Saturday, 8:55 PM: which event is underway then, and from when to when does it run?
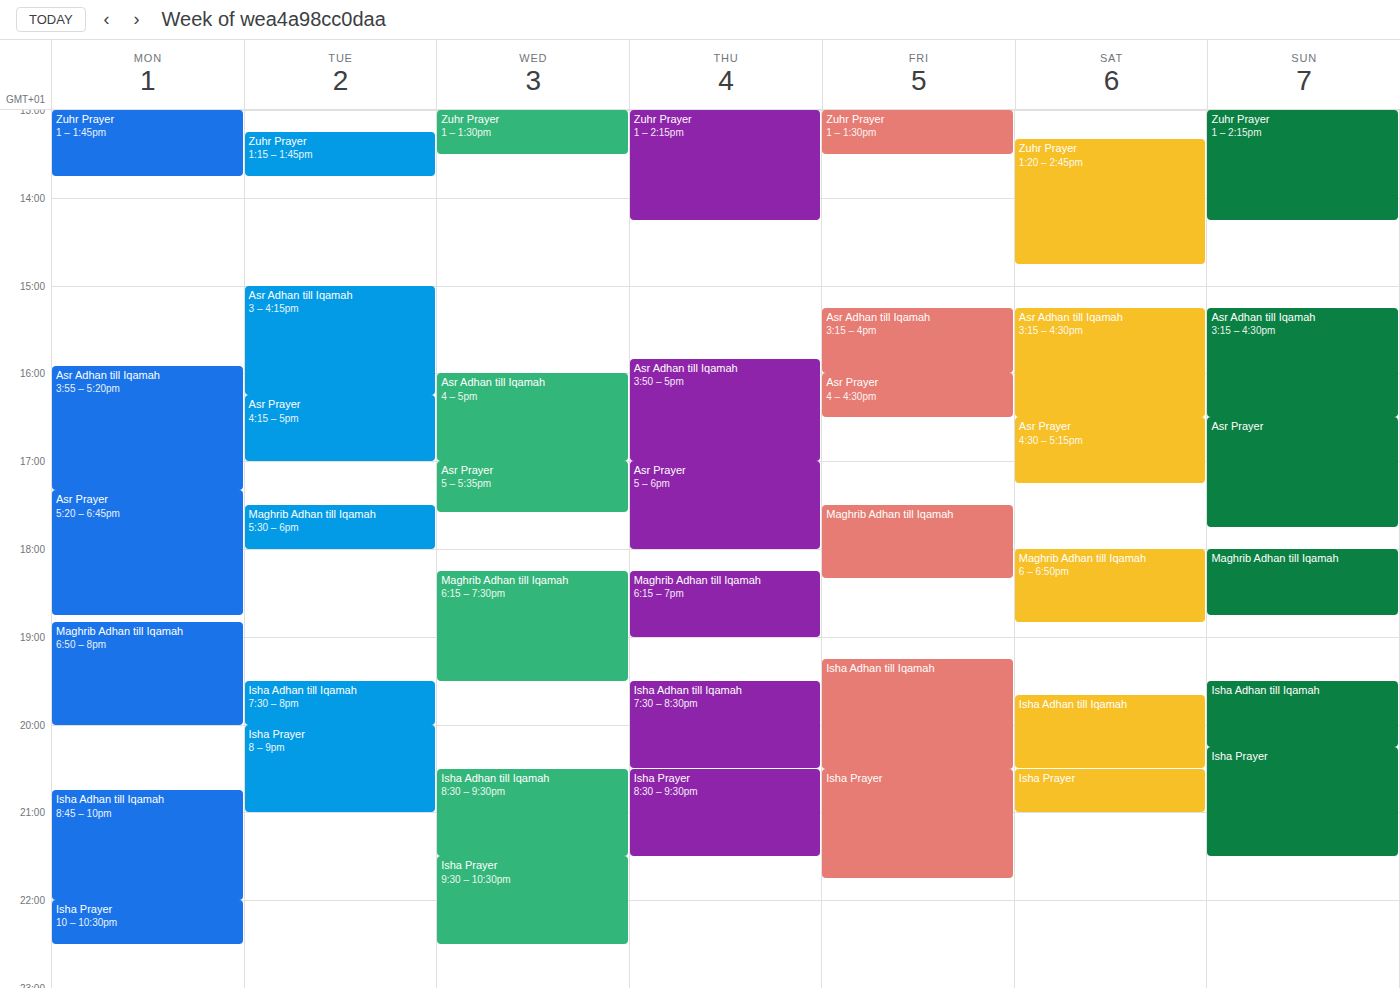
"Isha Prayer", 8:30 PM to 9:00 PM